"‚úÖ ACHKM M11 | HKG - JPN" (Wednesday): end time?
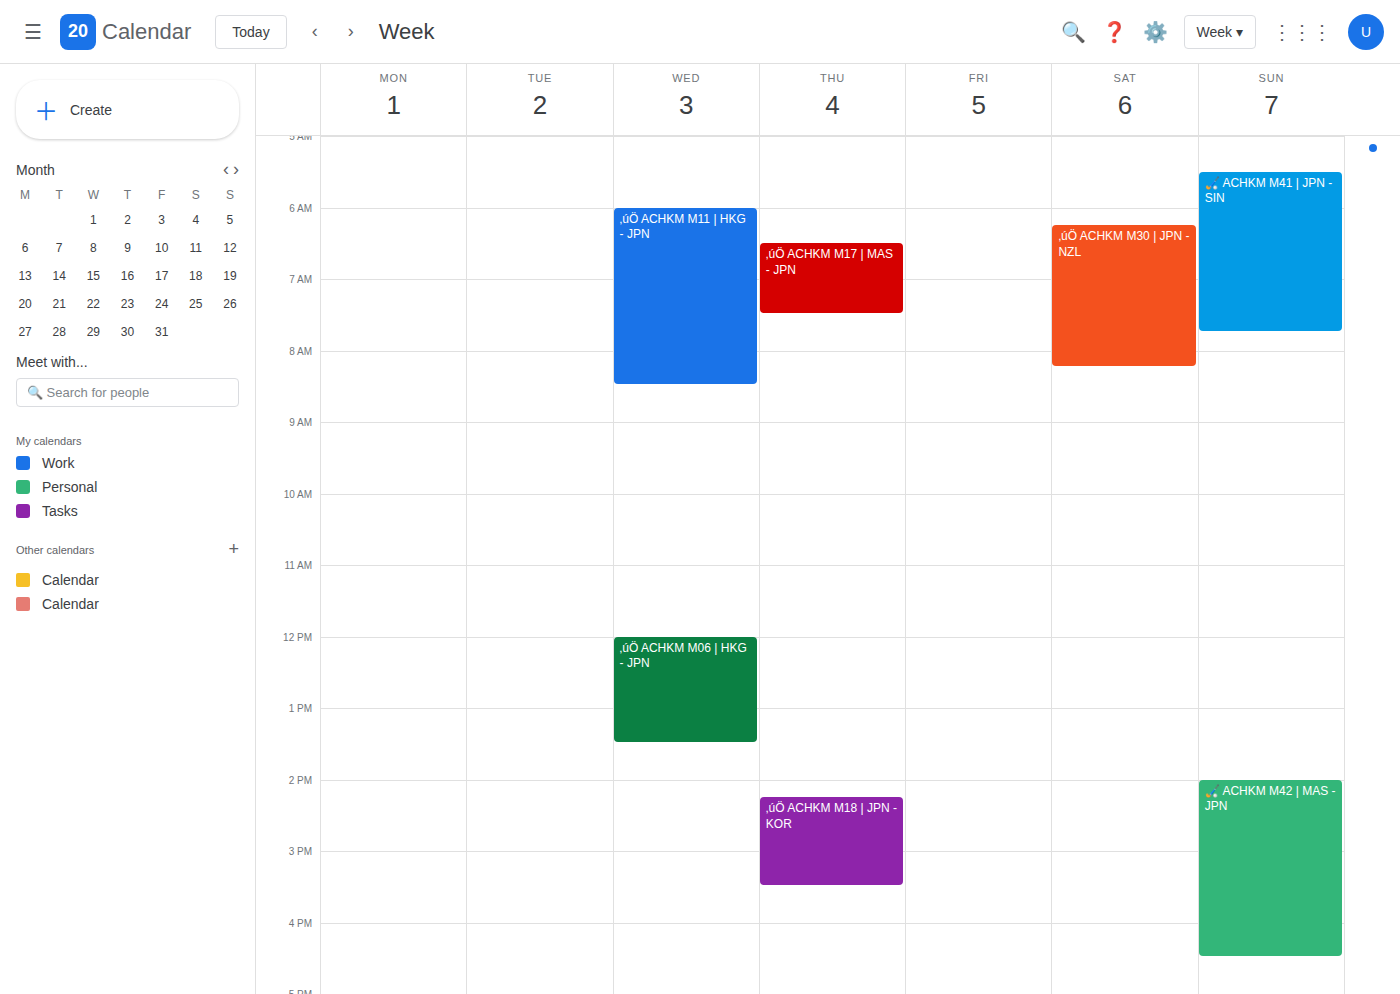
8:30 AM